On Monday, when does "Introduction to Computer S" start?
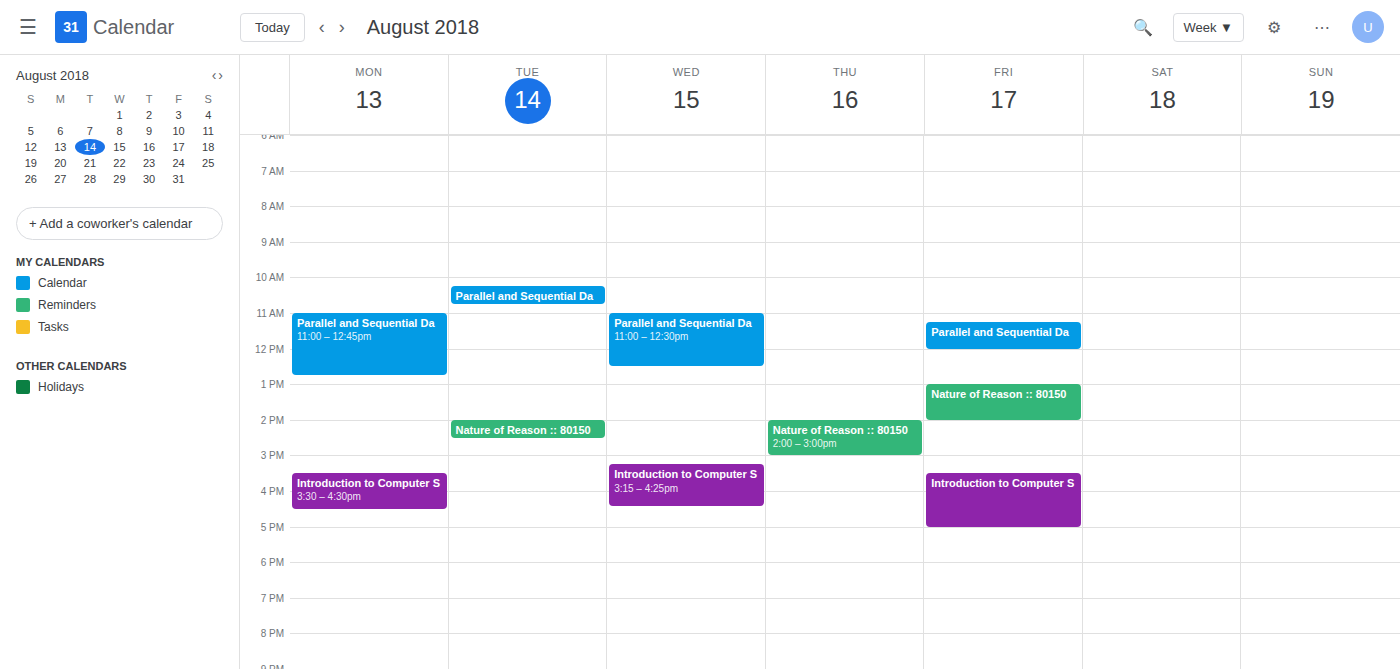
15:30